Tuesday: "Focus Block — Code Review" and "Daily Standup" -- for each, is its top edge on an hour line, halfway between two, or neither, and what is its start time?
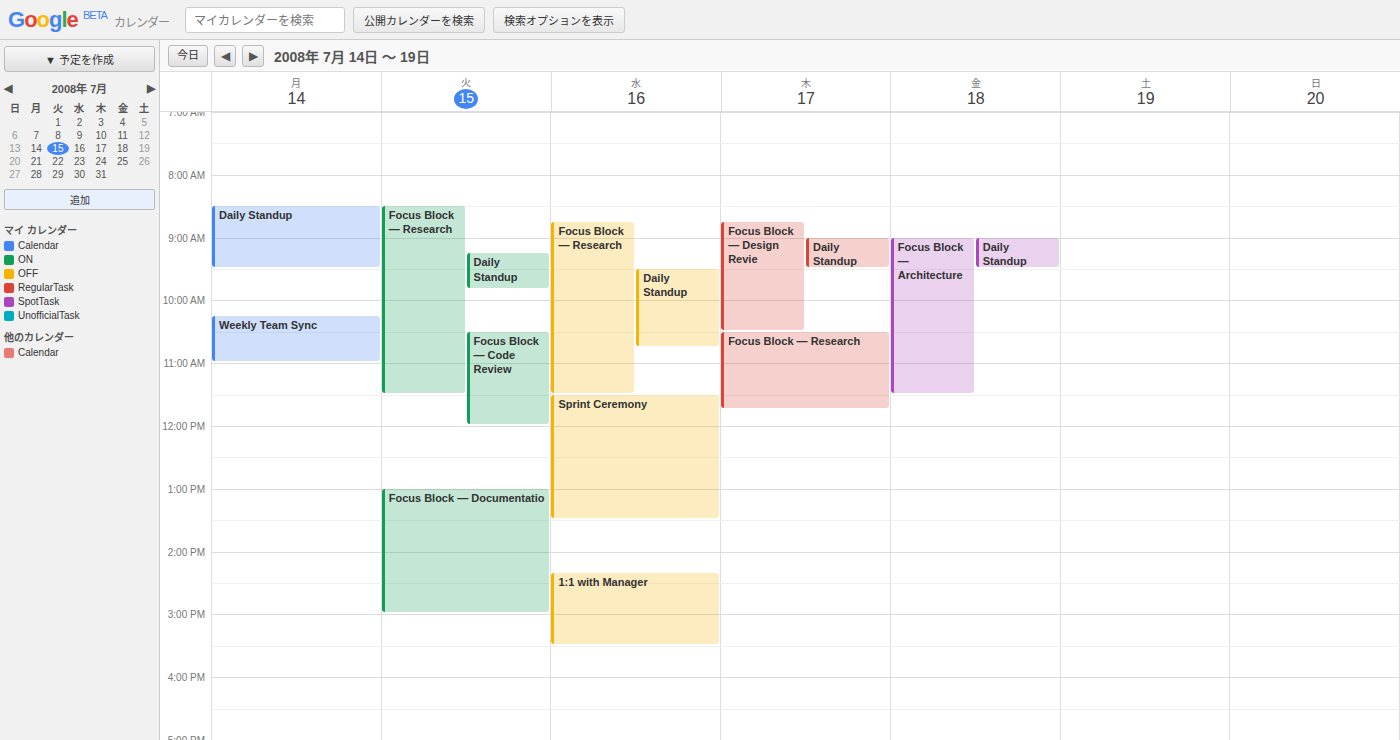
"Focus Block — Code Review": 10:30 AM, halfway between the 10 AM and 11 AM lines. "Daily Standup": 9:15 AM, neither: a quarter of the way from the 9 AM line to the 10 AM line.